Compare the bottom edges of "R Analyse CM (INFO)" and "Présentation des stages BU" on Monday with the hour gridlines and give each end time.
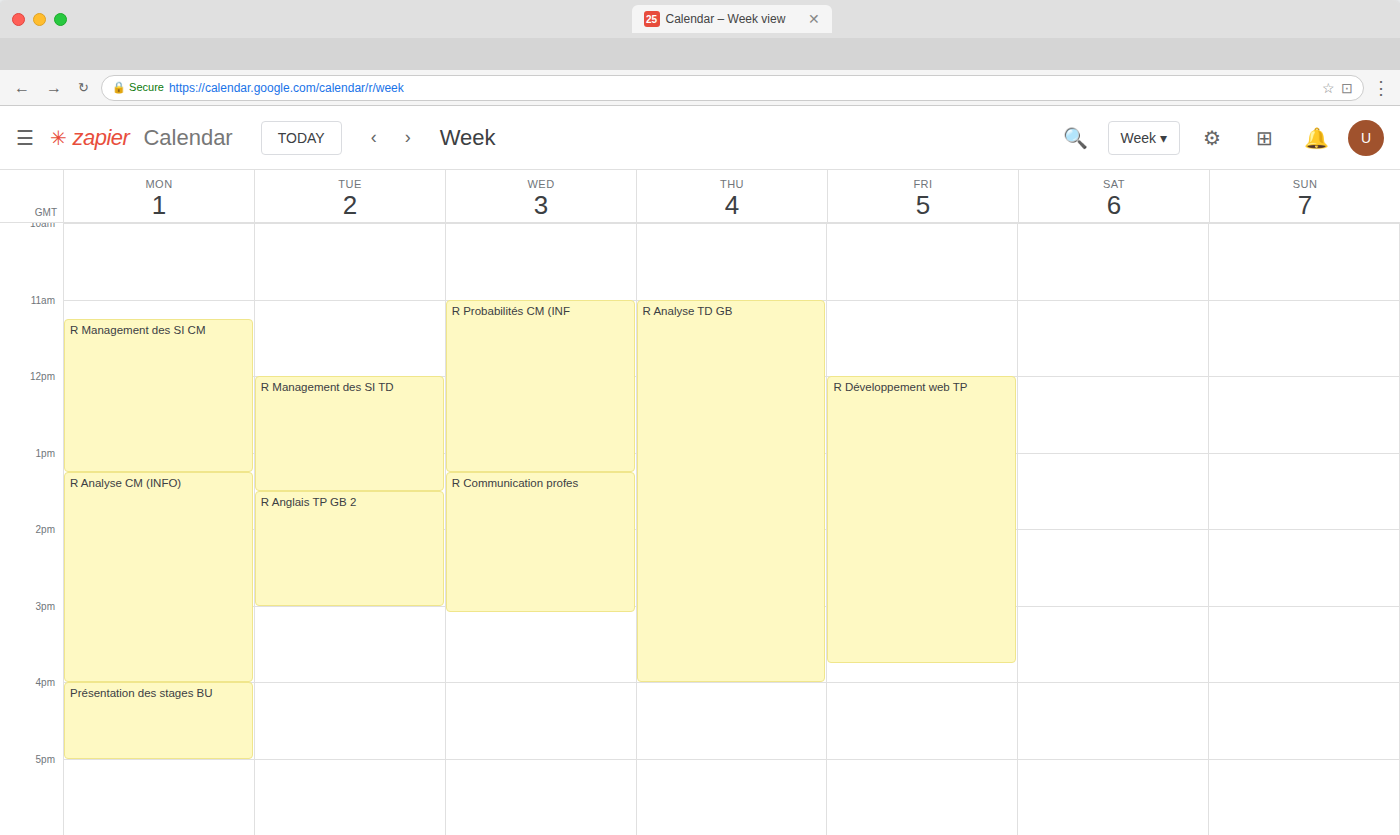
"R Analyse CM (INFO)": 4:00 PM, exactly on the 4 PM line. "Présentation des stages BU": 5:00 PM, exactly on the 5 PM line.